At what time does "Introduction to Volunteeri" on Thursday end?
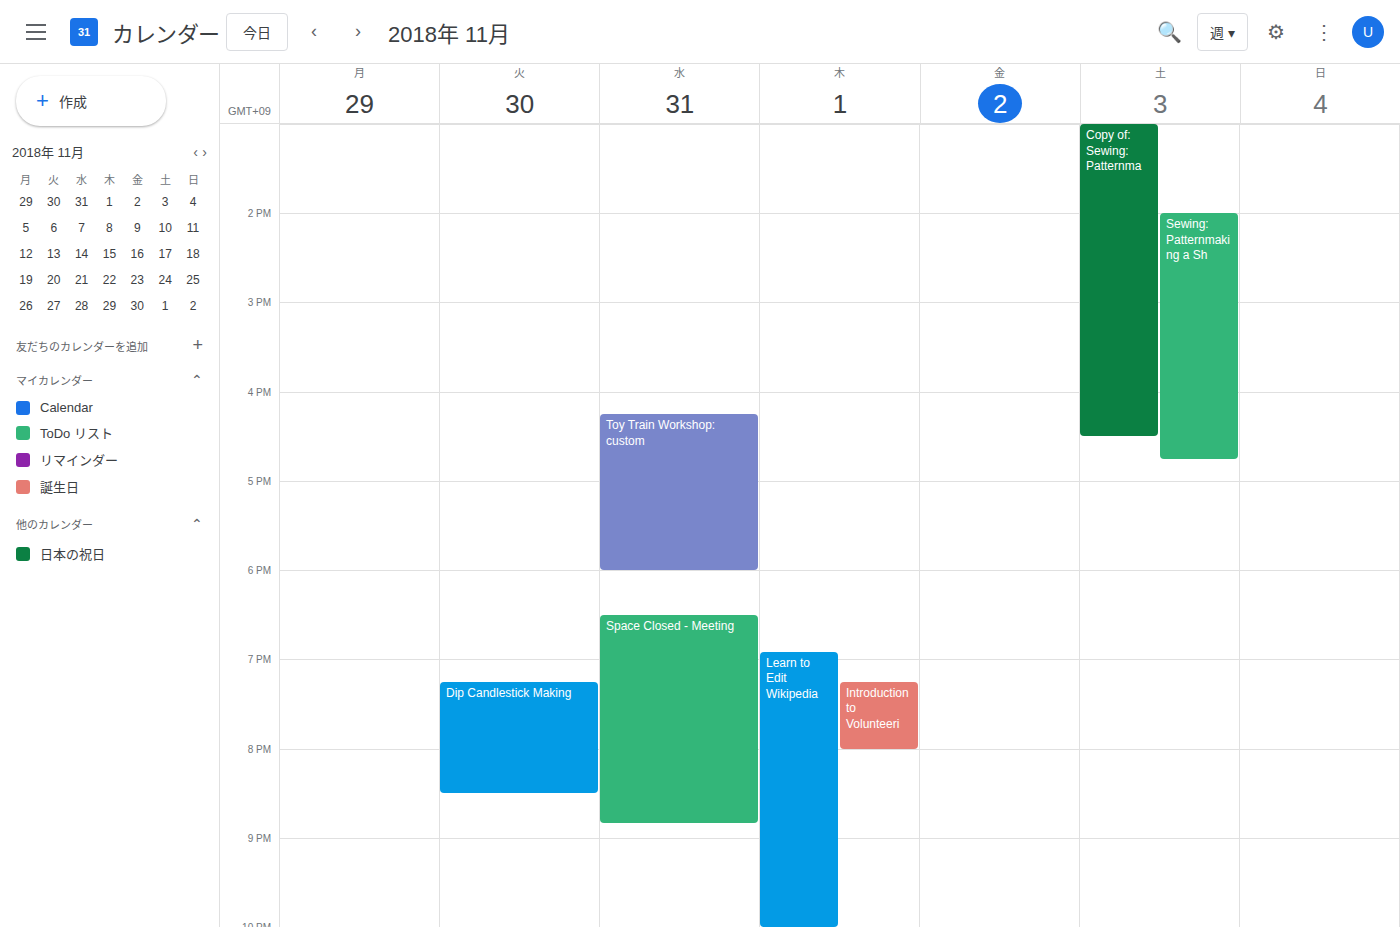
8:00 PM